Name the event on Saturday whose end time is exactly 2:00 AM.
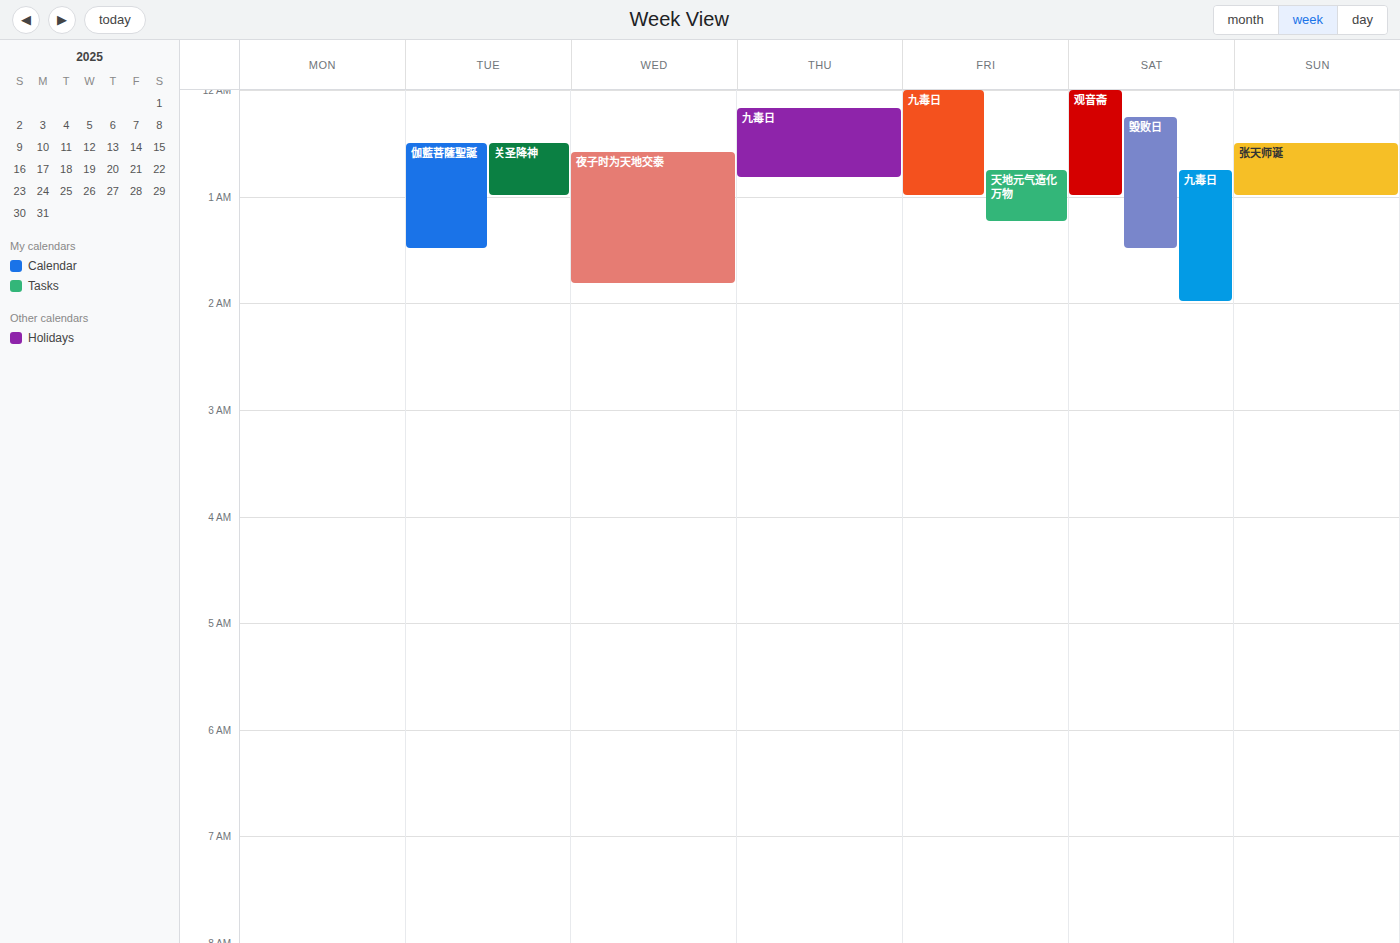
"九毒日"